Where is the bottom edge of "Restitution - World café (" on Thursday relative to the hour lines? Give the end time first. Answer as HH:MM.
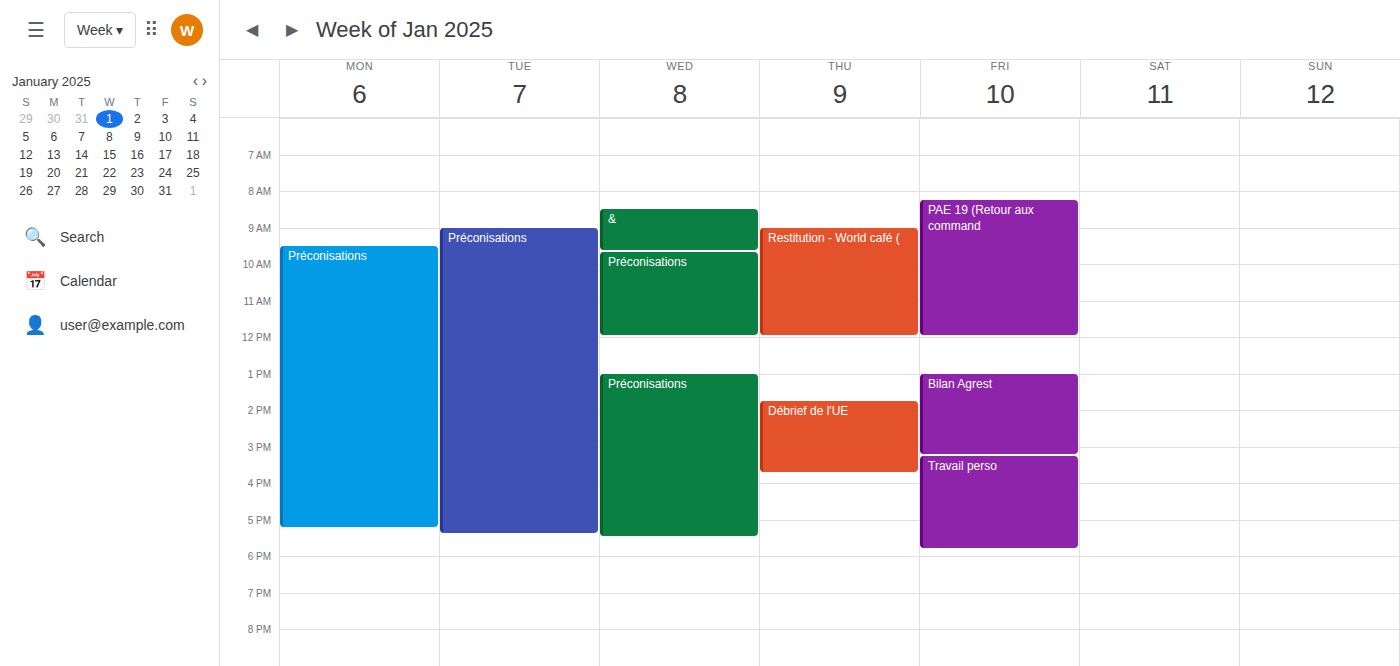
12:00 -- exactly on the 12:00 line.